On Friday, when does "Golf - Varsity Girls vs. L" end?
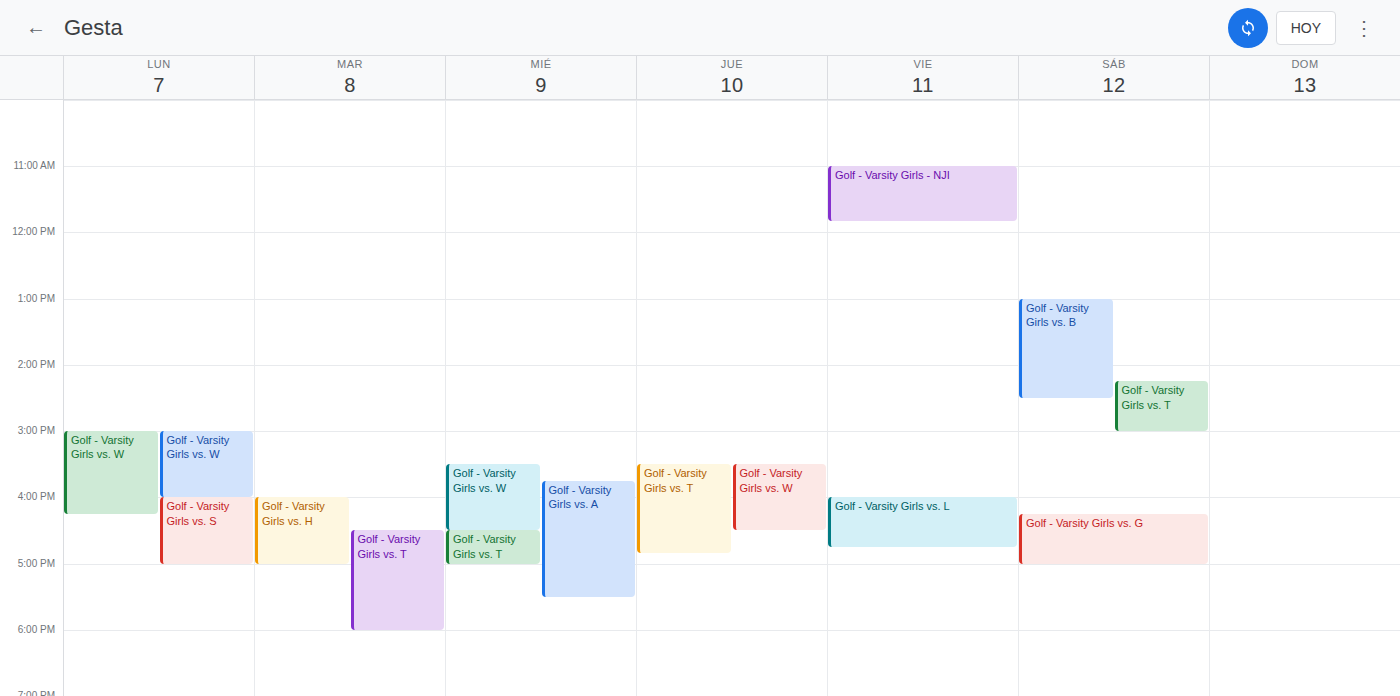
4:45 PM